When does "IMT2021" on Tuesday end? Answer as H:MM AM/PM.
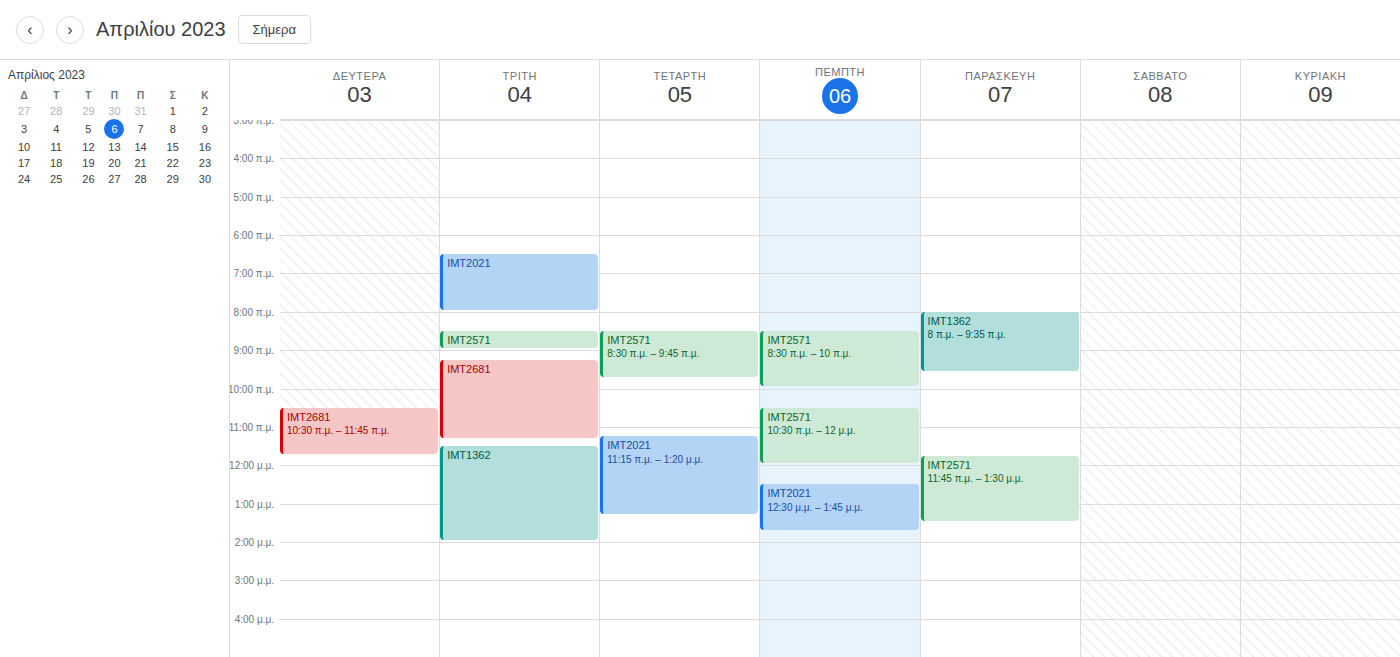
8:00 AM